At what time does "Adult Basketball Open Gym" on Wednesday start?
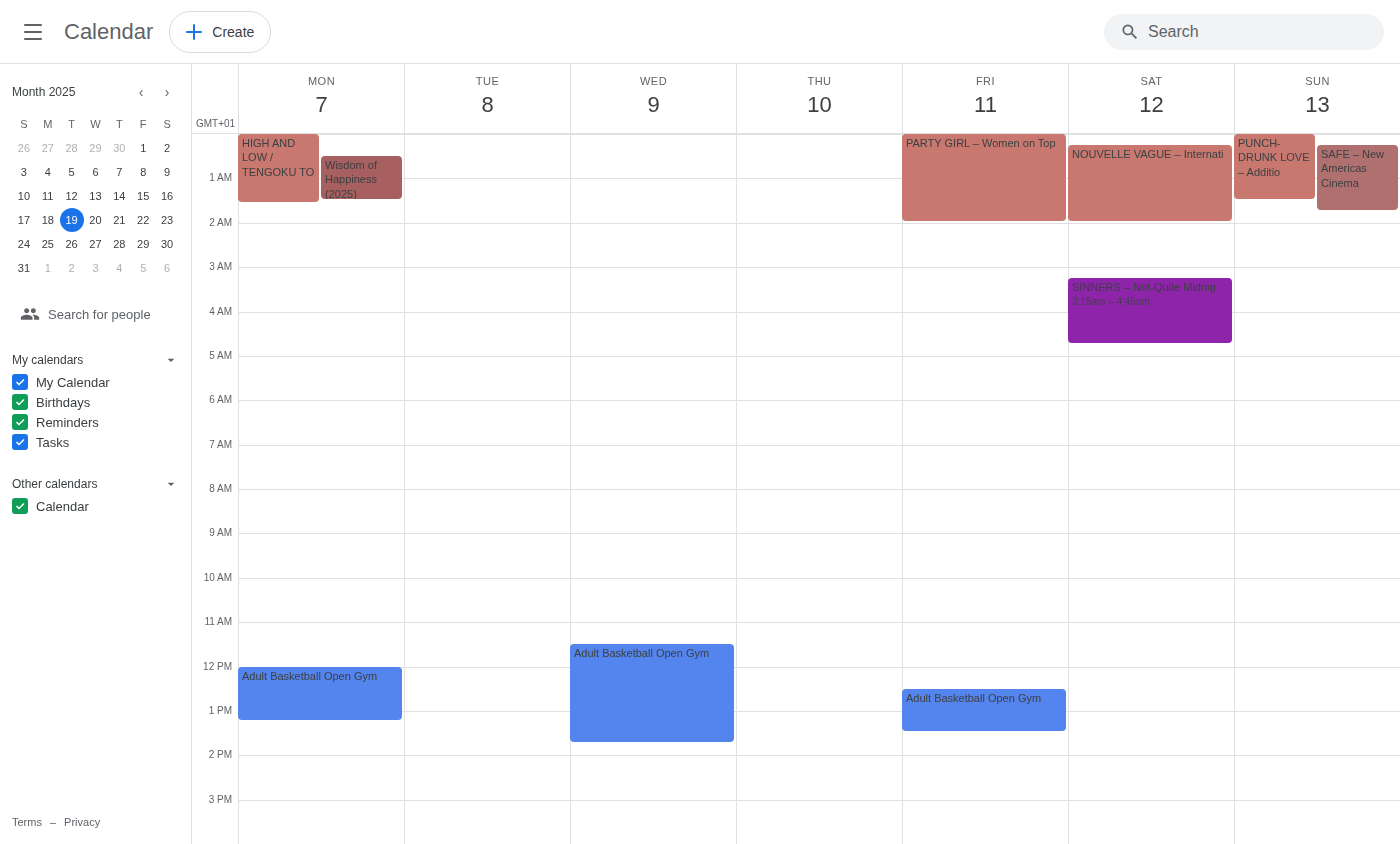
11:30 AM